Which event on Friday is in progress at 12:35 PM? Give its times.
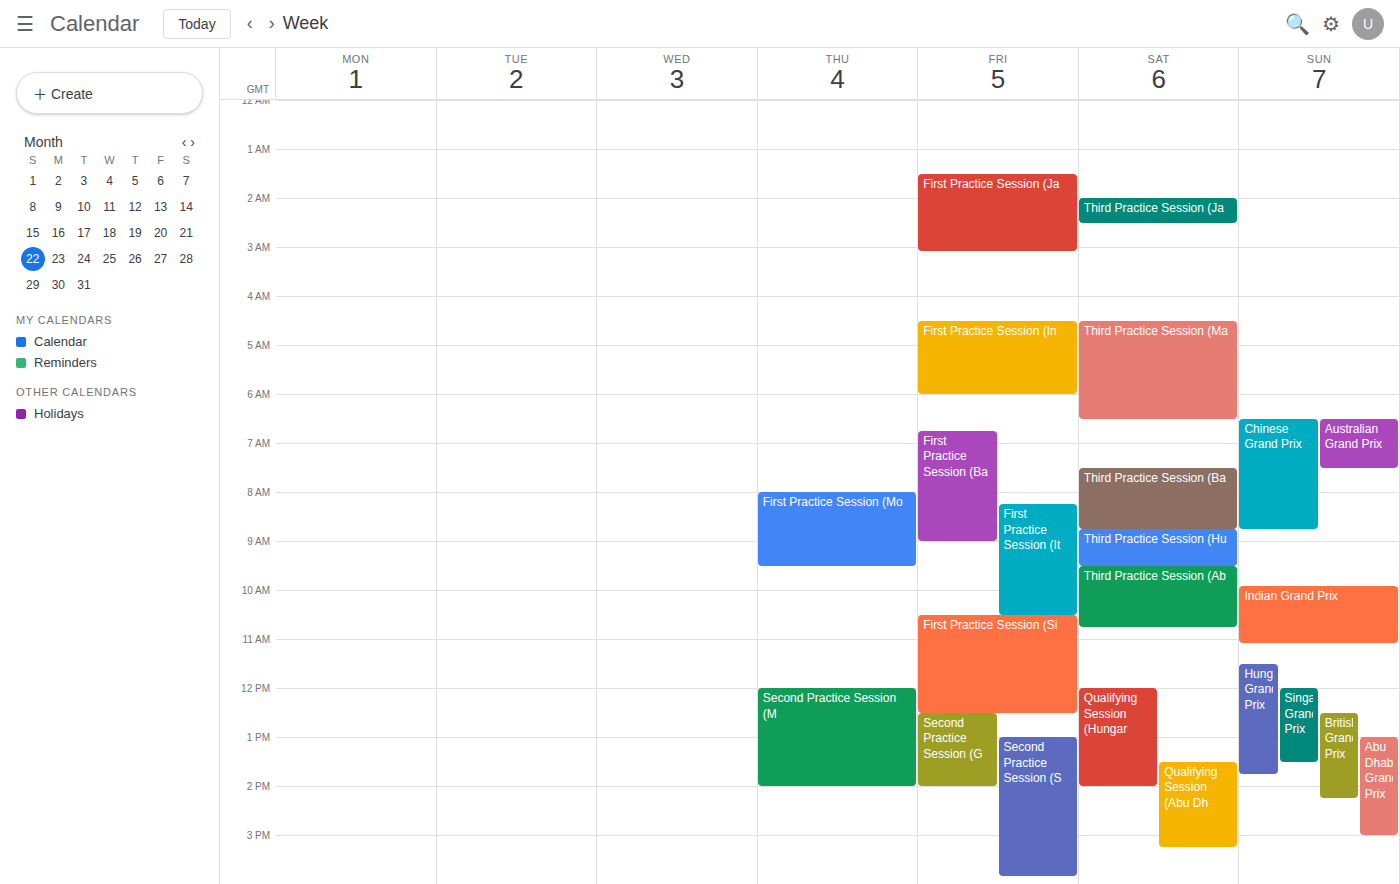
"Second Practice Session (G", 12:30 PM to 2:00 PM